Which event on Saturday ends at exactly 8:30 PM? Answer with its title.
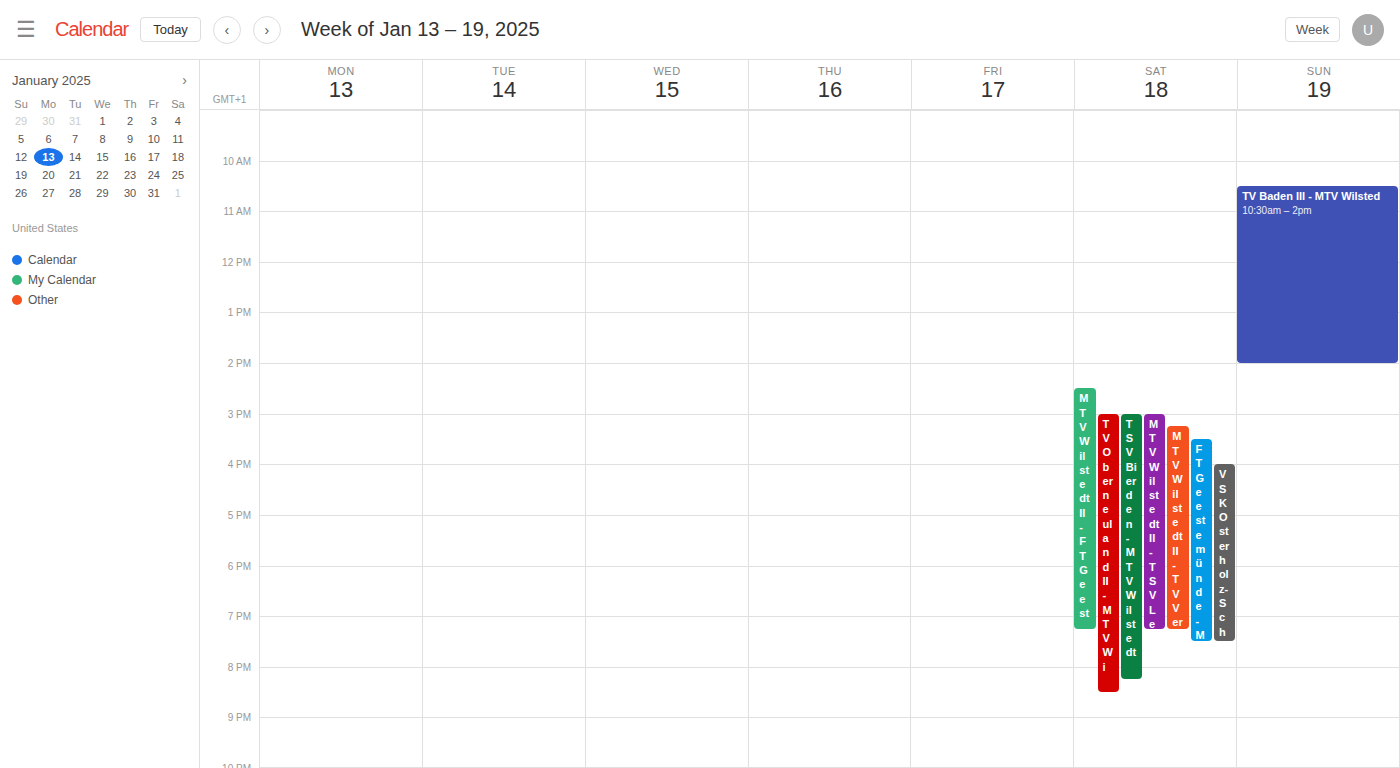
"TV Oberneuland II - MTV Wi"